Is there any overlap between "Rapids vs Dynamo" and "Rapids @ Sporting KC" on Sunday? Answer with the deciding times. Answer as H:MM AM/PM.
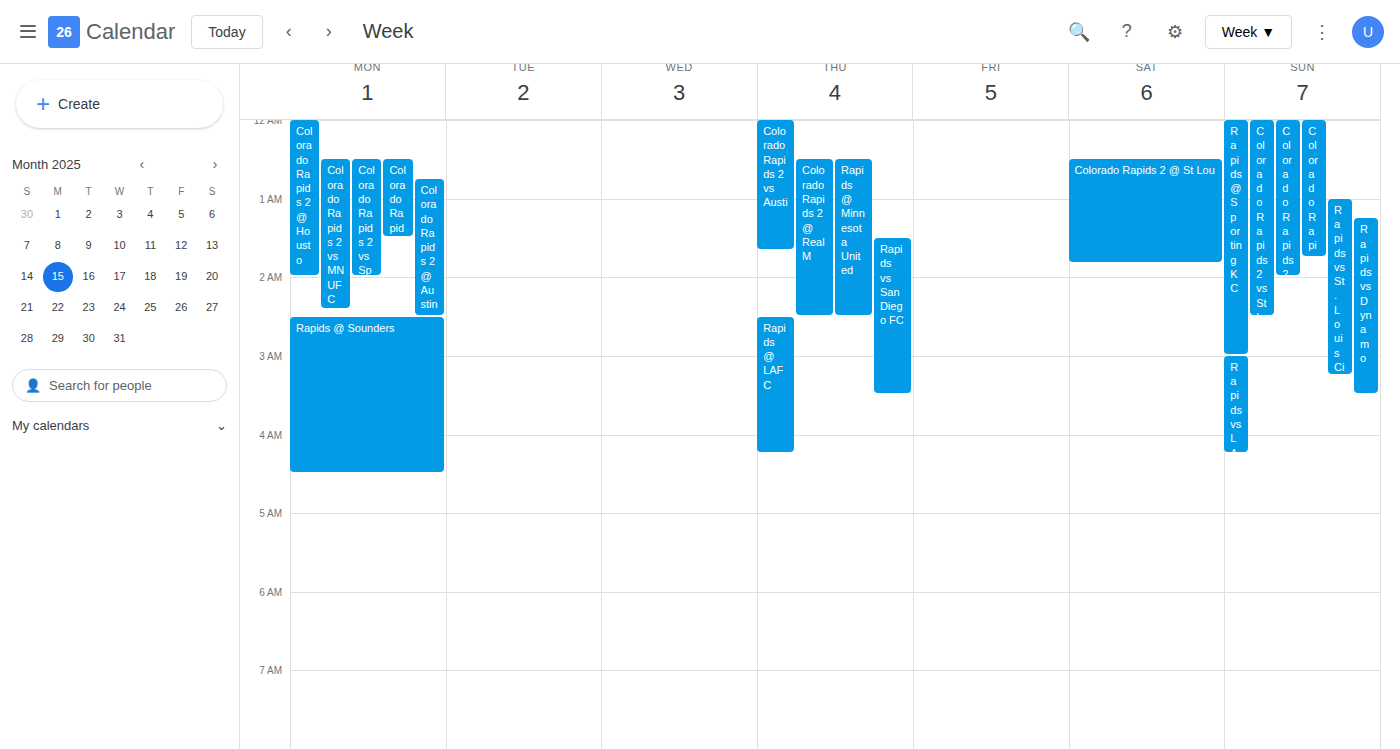
"Rapids vs Dynamo" starts at 1:15 AM, before "Rapids @ Sporting KC" ends at 3:00 AM -- they overlap.